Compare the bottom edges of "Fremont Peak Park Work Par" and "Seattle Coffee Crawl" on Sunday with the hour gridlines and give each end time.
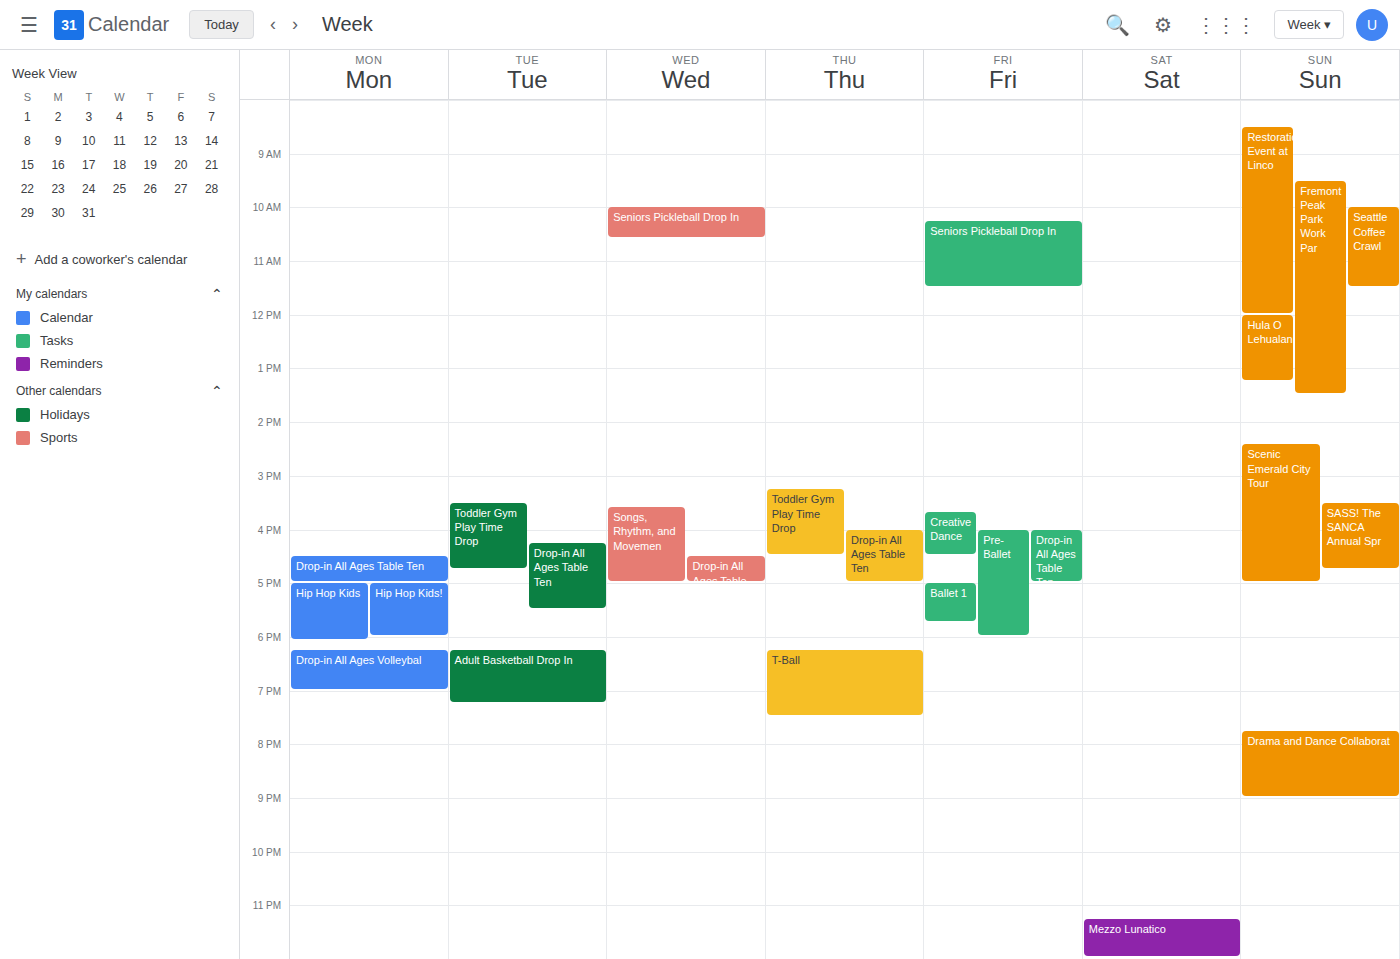
"Fremont Peak Park Work Par": 1:30 PM, halfway between the 1 PM and 2 PM lines. "Seattle Coffee Crawl": 11:30 AM, halfway between the 11 AM and 12 PM lines.